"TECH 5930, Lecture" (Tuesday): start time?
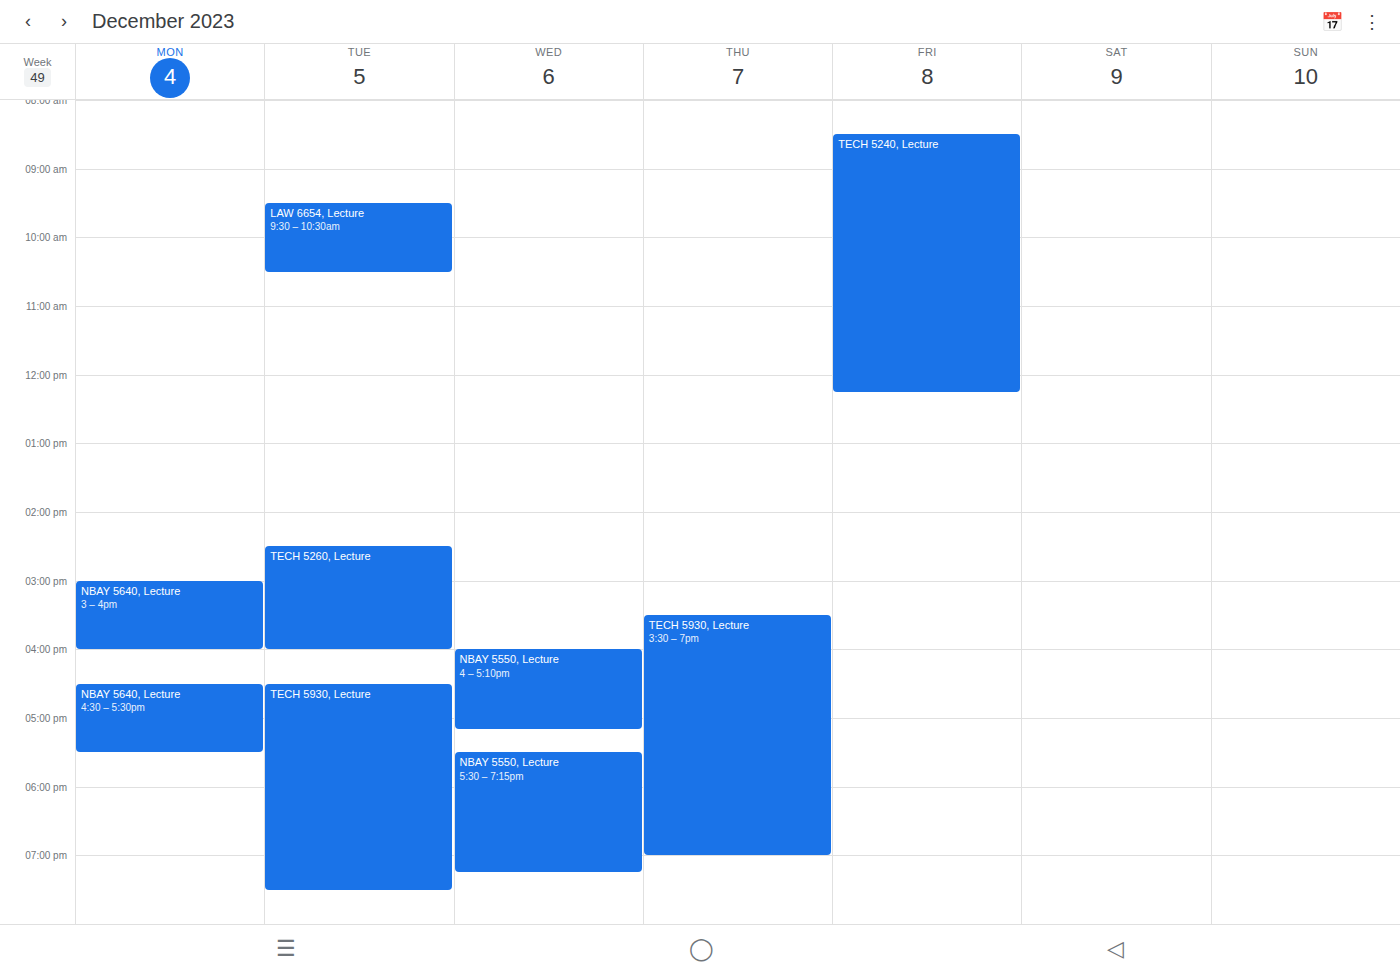
4:30 PM